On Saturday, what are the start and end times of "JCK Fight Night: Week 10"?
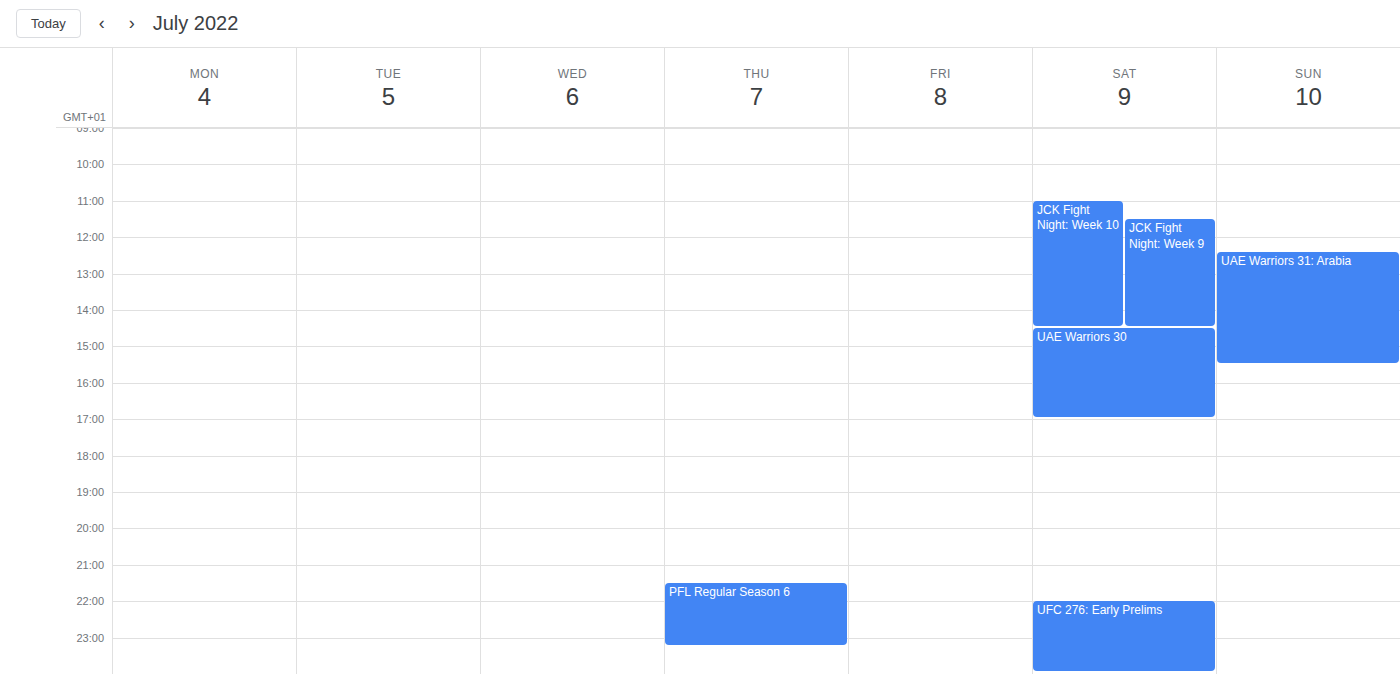
11:00 AM to 2:30 PM